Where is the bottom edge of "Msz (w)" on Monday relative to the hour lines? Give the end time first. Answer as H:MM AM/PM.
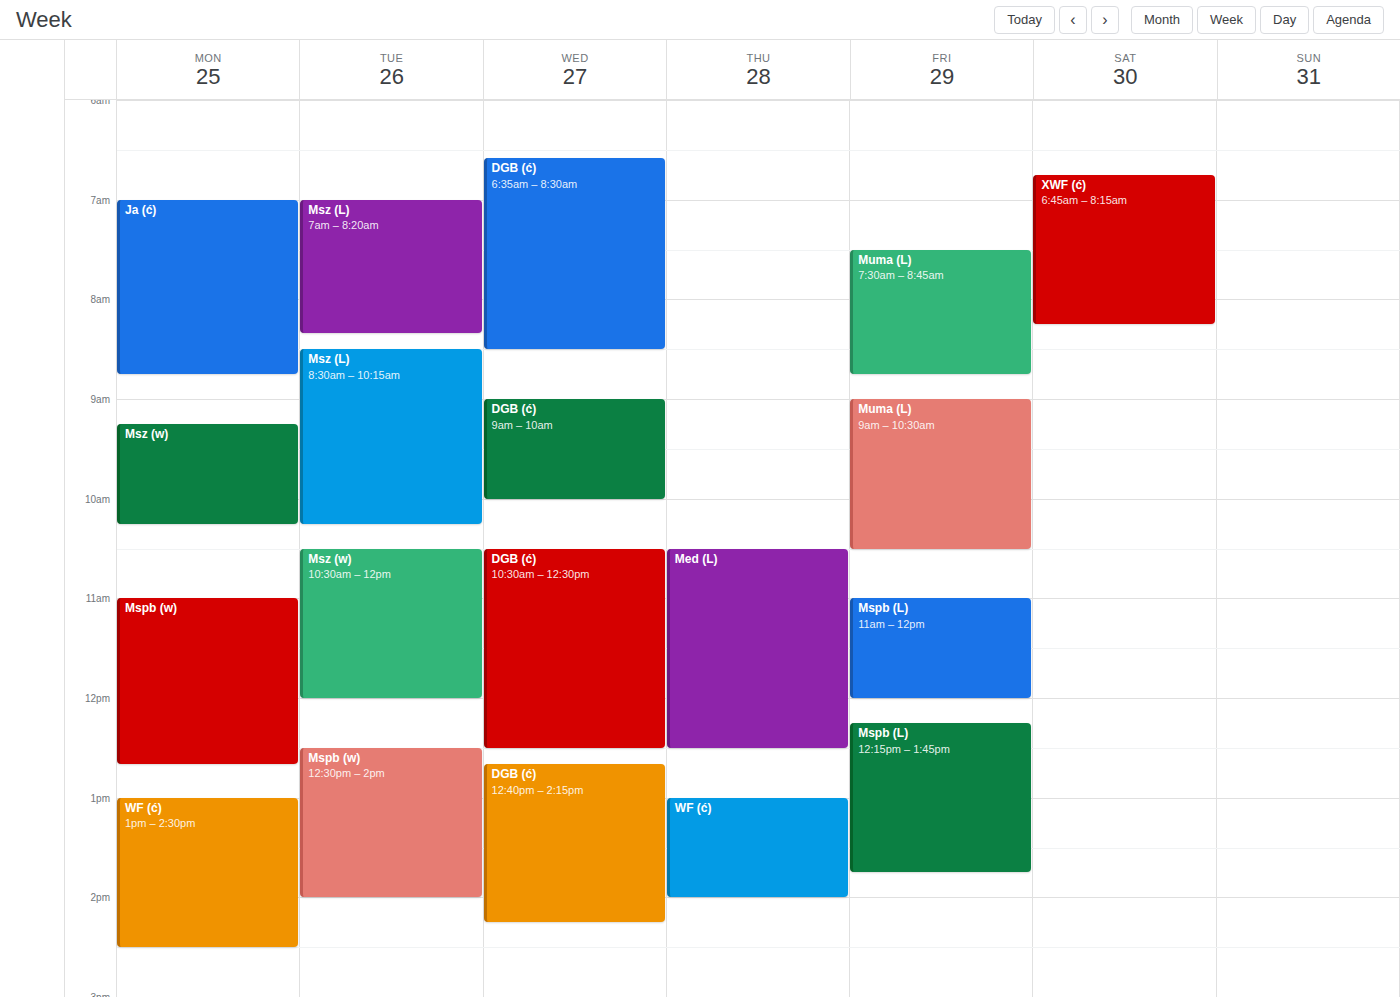
10:15 AM -- neither: a quarter of the way from the 10 AM line to the 11 AM line.